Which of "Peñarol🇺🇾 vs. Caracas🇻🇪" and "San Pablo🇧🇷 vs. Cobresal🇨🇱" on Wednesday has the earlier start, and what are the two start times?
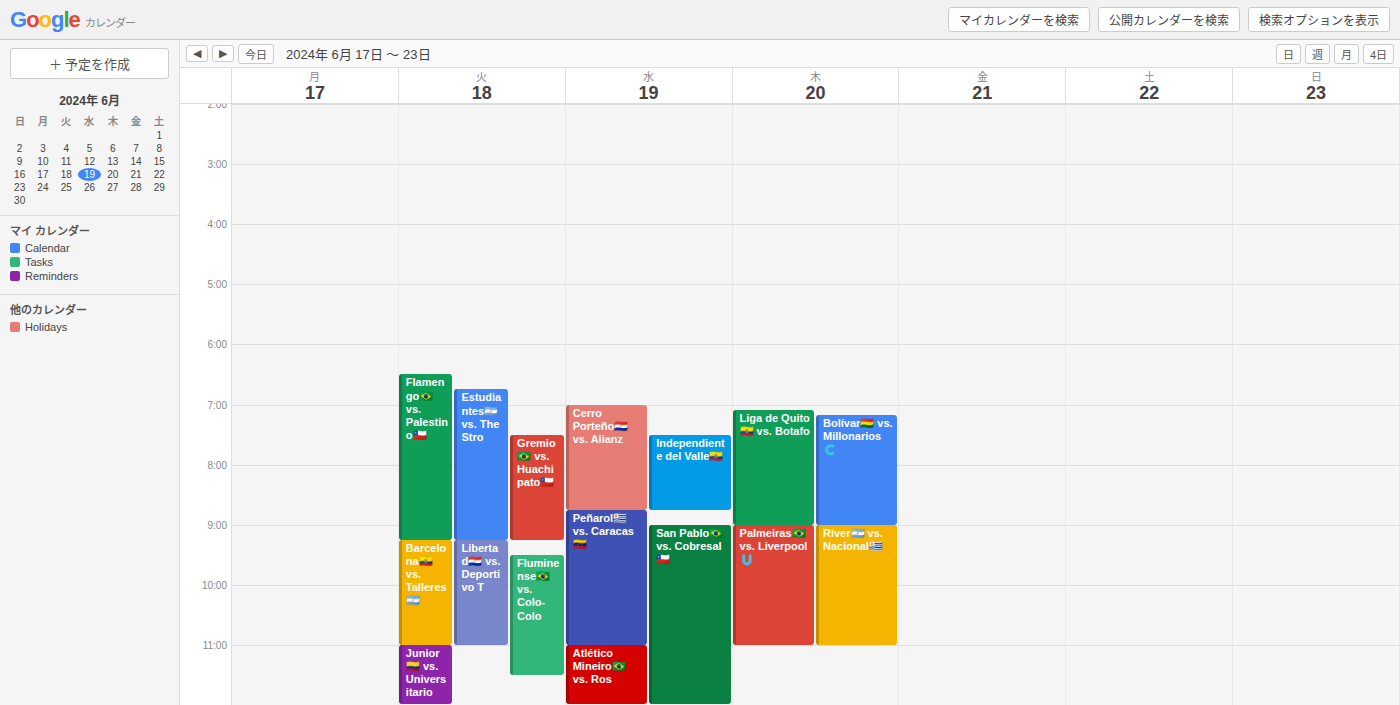
"Peñarol🇺🇾 vs. Caracas🇻🇪" 8:45 PM; "San Pablo🇧🇷 vs. Cobresal🇨🇱" 9:00 PM.